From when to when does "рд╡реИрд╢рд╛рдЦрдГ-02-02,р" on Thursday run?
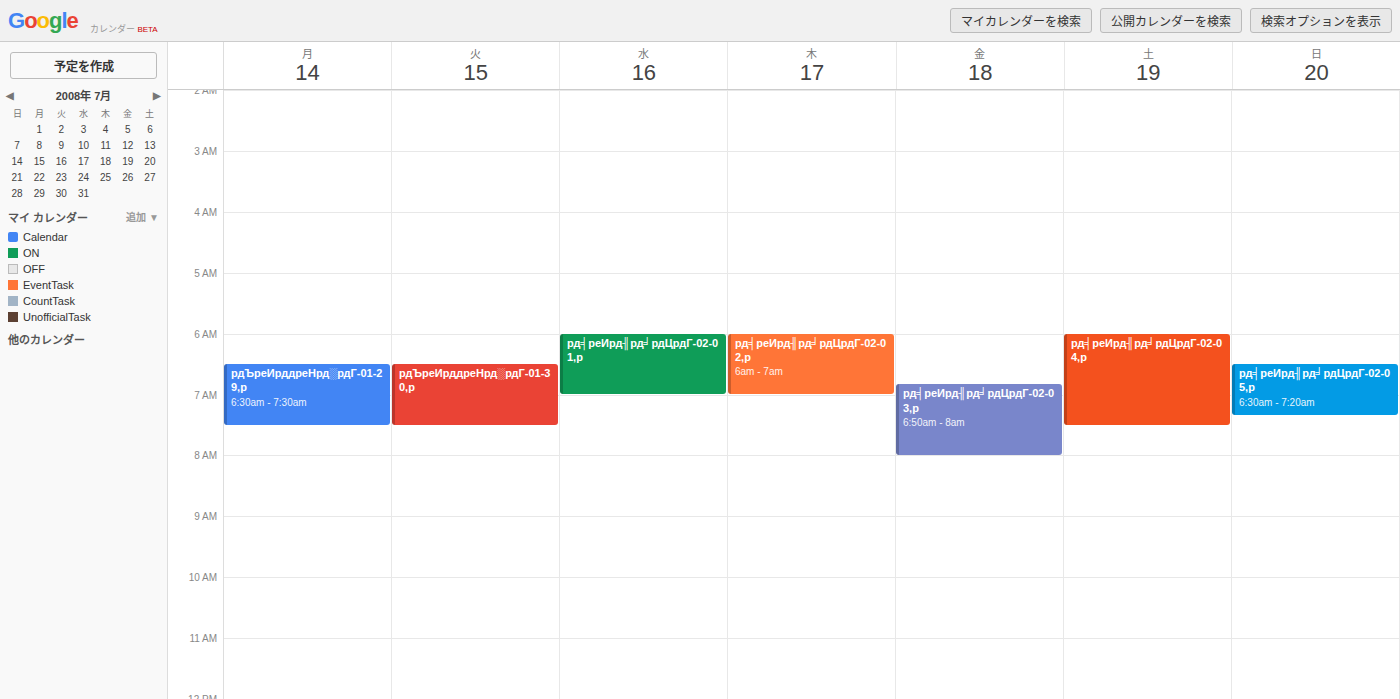
6:00 AM to 7:00 AM